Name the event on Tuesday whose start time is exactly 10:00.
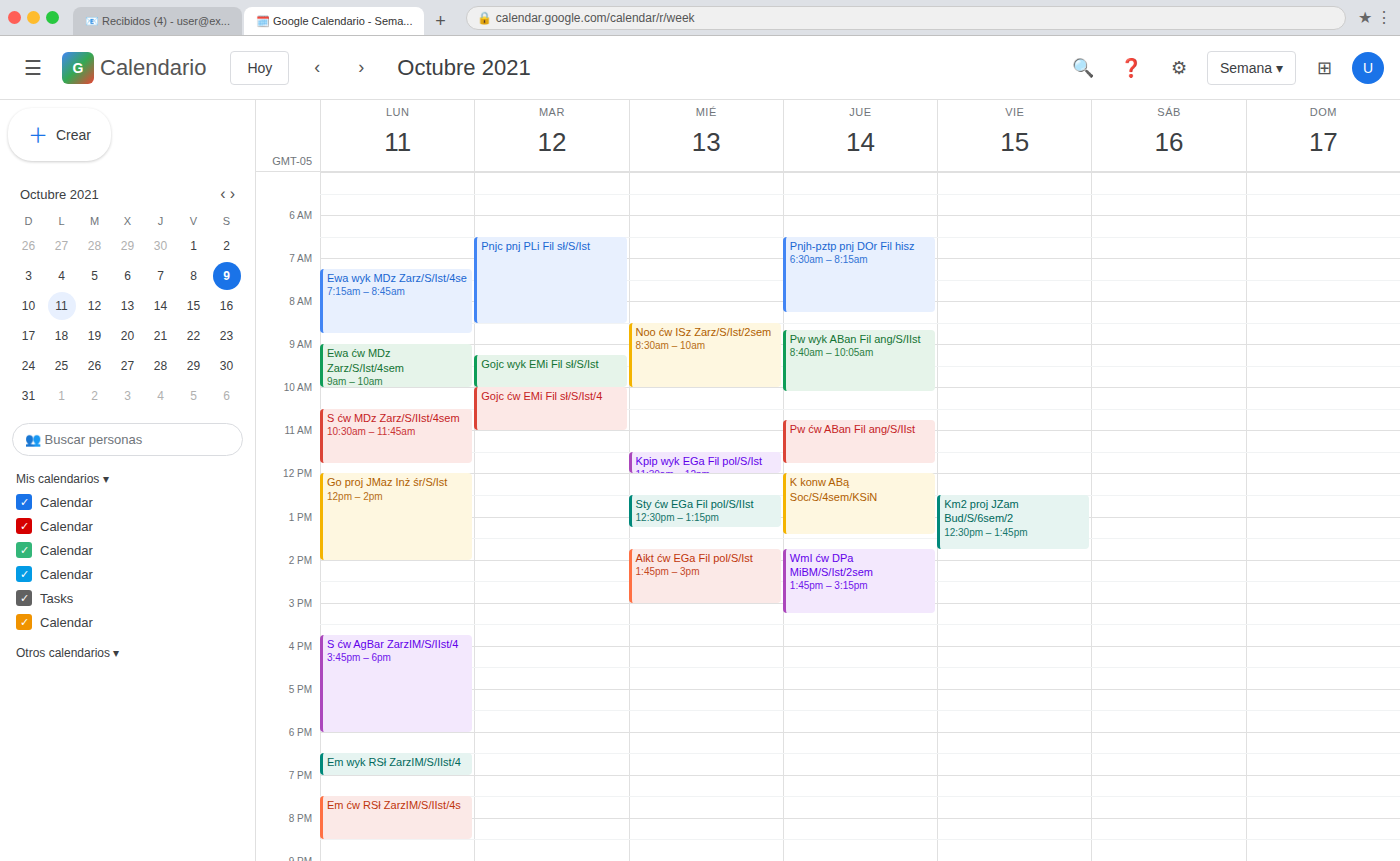
"Gojc ćw EMi Fil sł/S/Ist/4"